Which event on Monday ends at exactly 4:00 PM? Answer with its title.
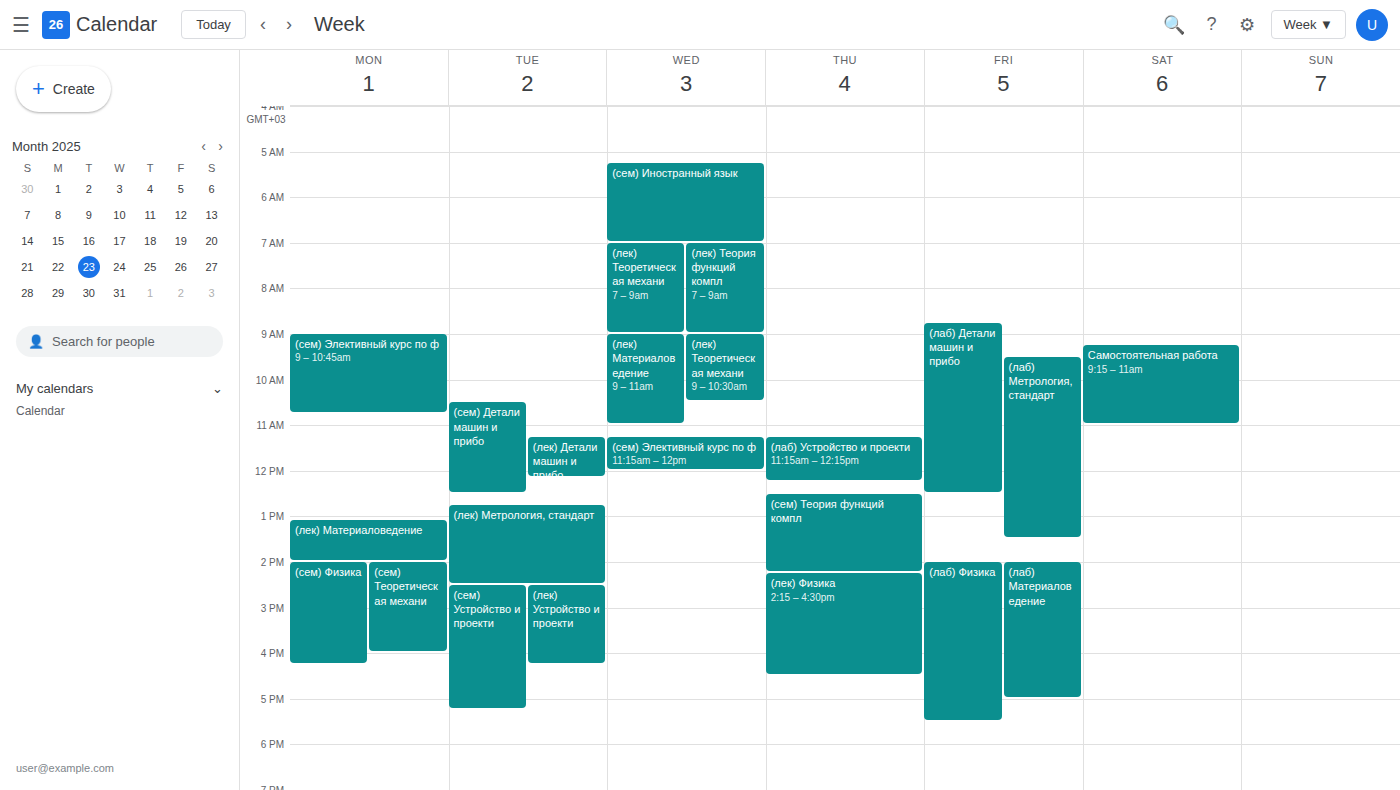
"(сем) Теоретическая механи"